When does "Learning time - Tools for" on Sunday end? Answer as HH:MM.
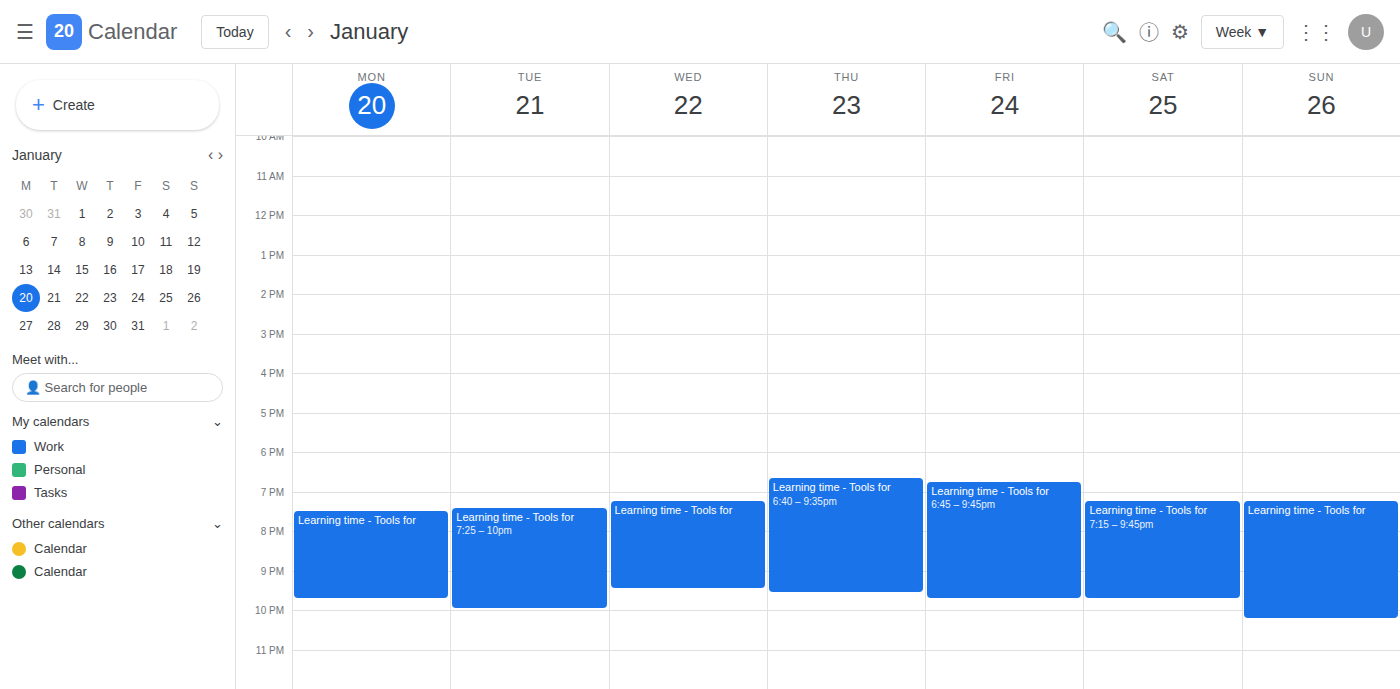
22:15